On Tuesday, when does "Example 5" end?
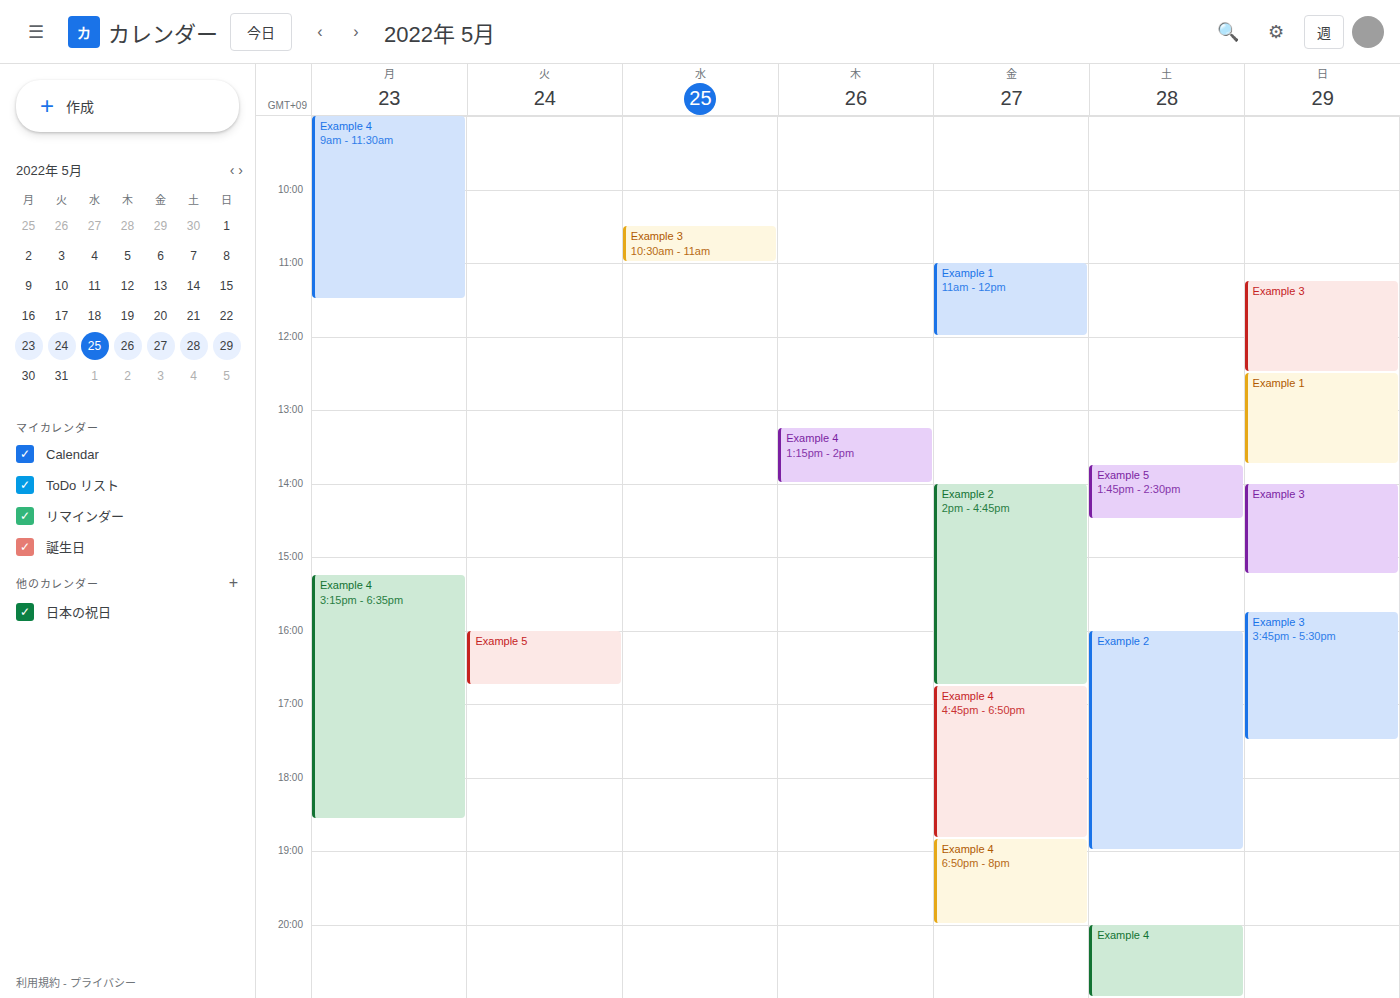
4:45 PM